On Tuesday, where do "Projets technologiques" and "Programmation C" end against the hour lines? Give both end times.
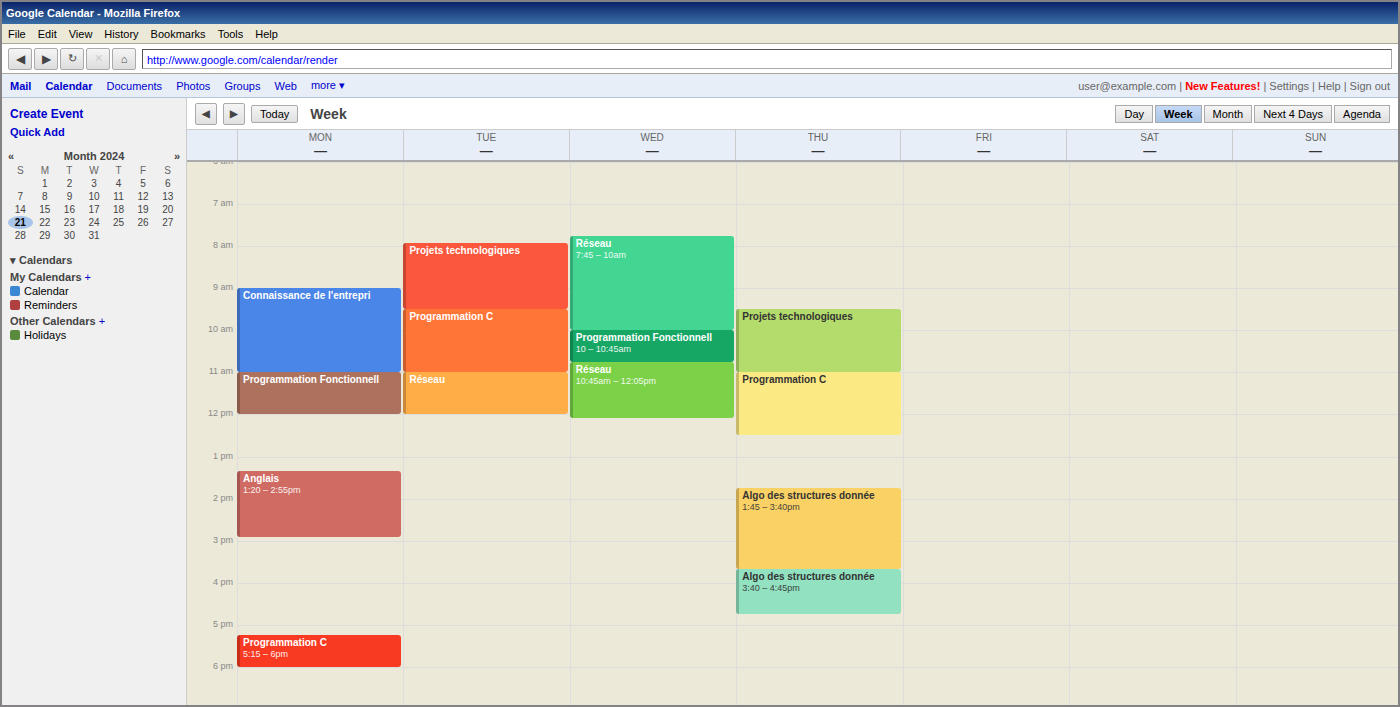
"Projets technologiques": 9:30 AM, halfway between the 9 AM and 10 AM lines. "Programmation C": 11:00 AM, exactly on the 11 AM line.